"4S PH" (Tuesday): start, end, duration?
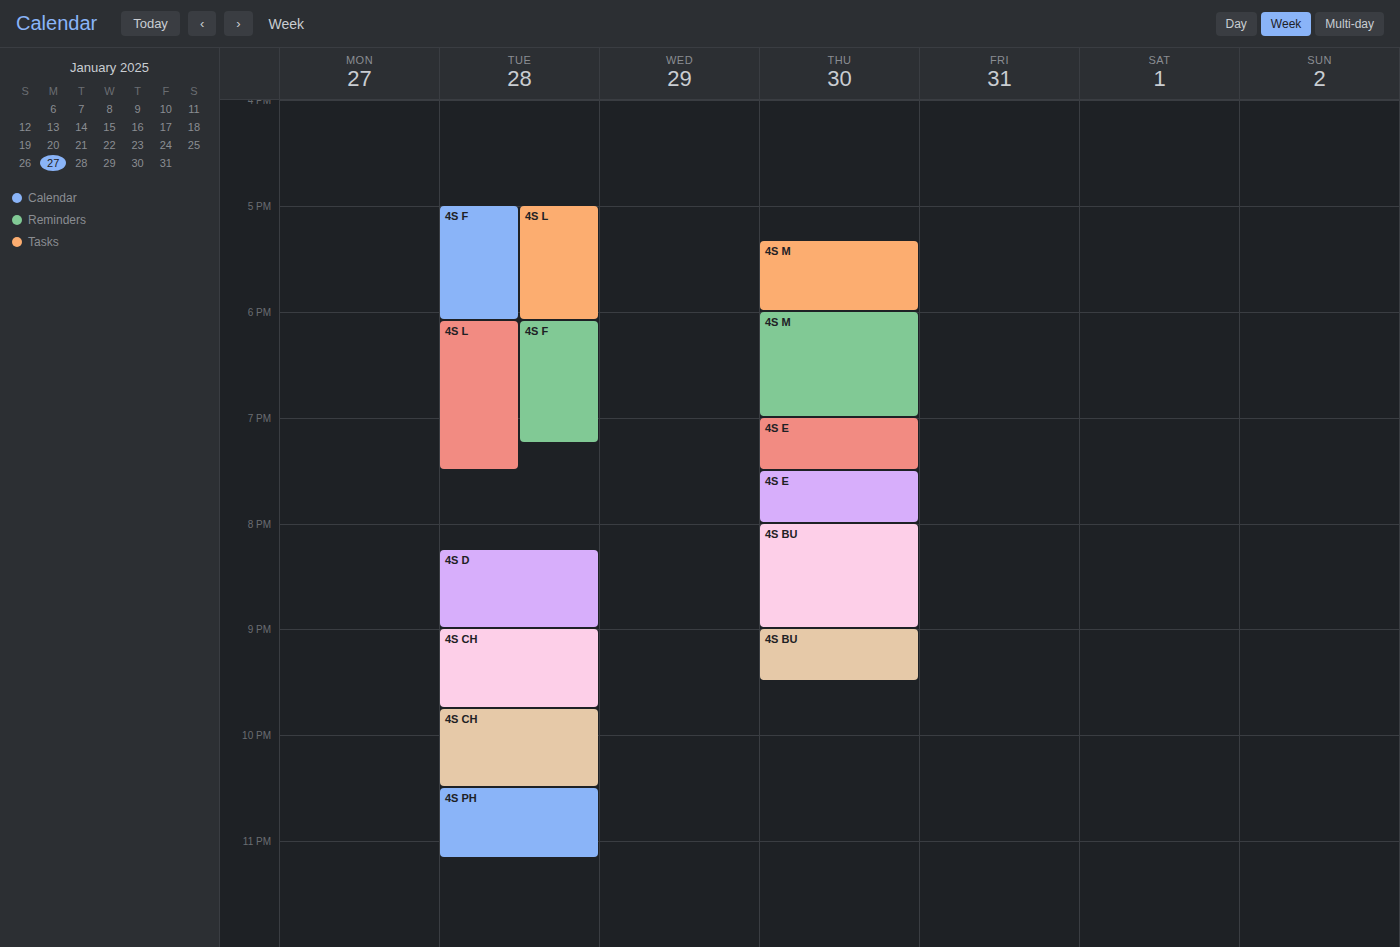
10:30 PM to 11:10 PM, 40 minutes